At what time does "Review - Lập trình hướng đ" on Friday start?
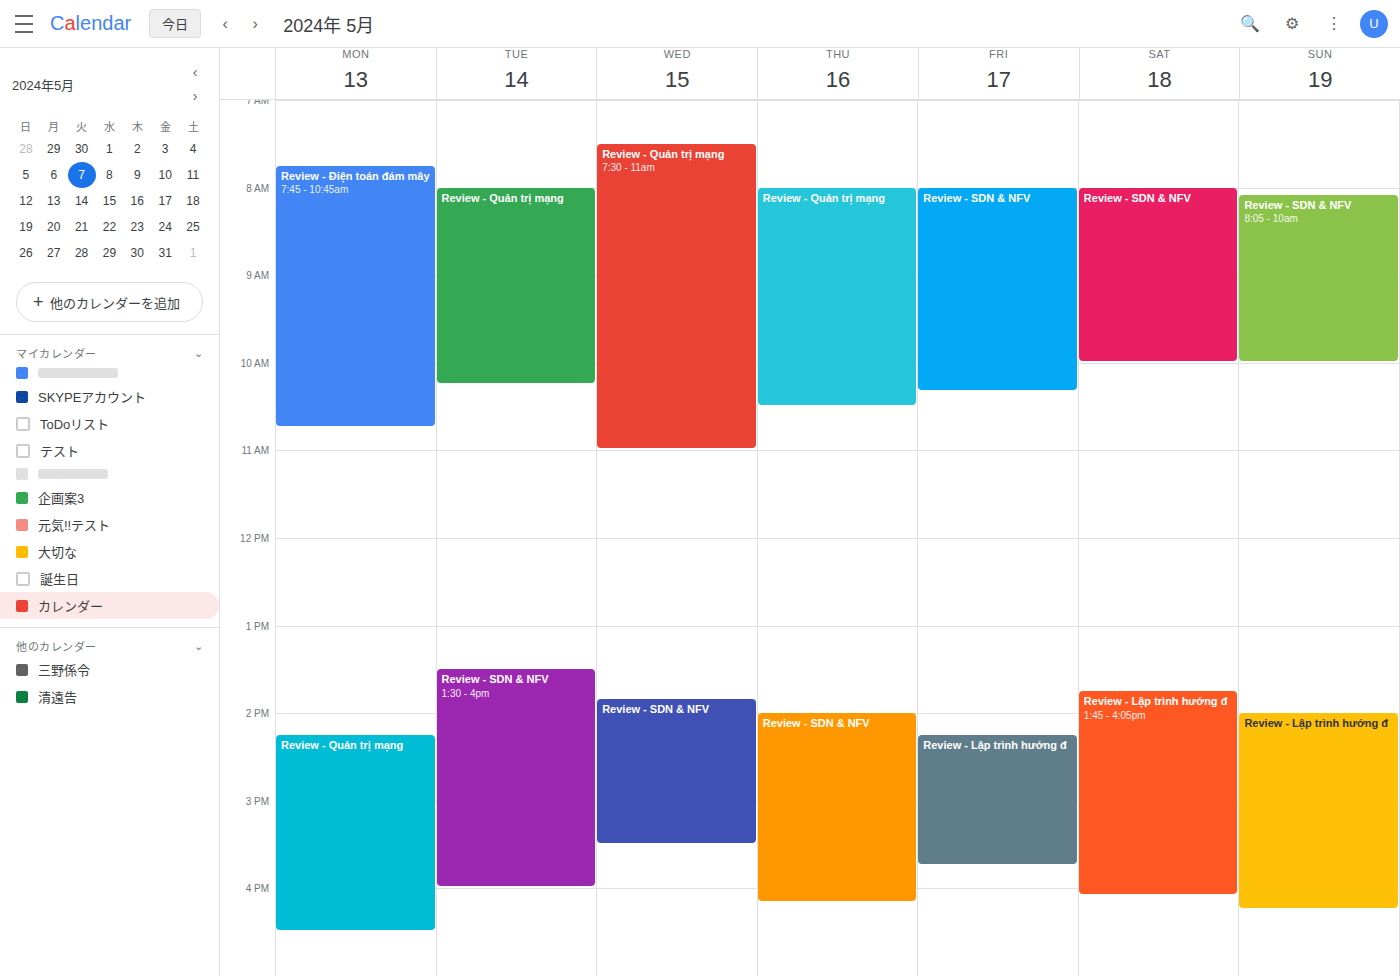
2:15 PM